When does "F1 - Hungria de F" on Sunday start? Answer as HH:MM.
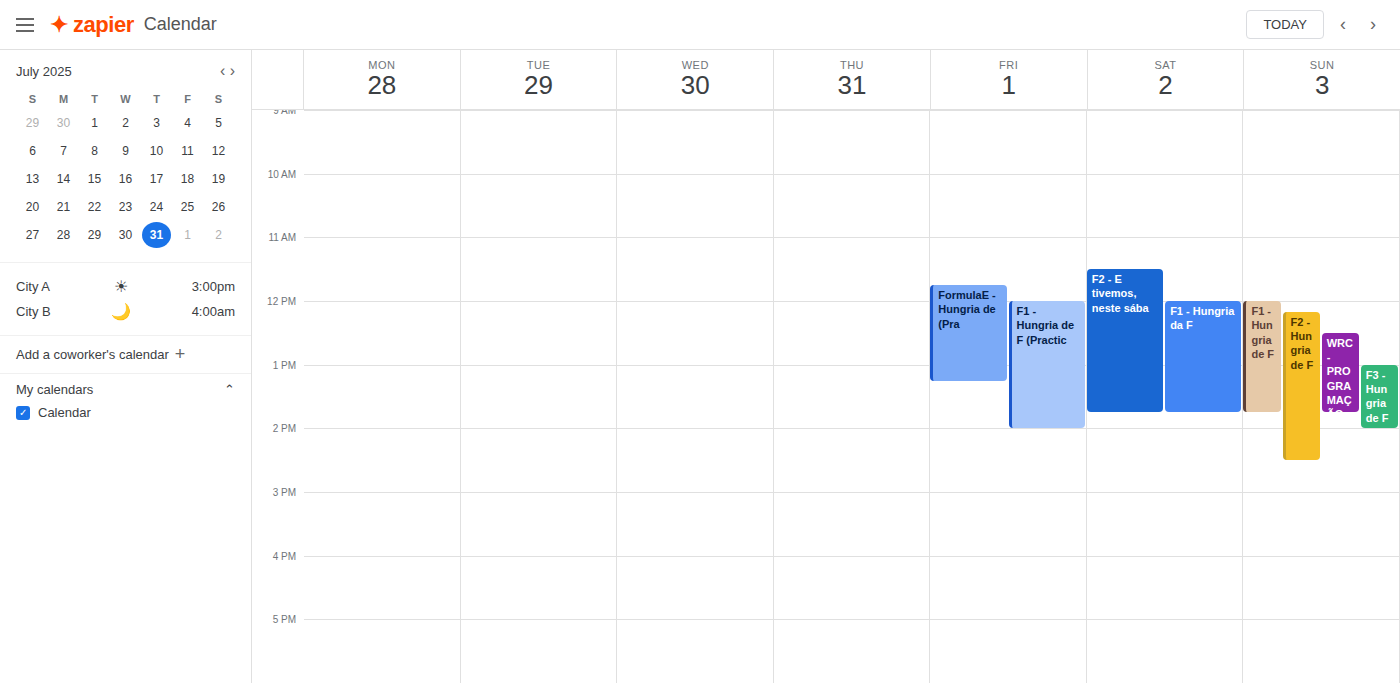
12:00